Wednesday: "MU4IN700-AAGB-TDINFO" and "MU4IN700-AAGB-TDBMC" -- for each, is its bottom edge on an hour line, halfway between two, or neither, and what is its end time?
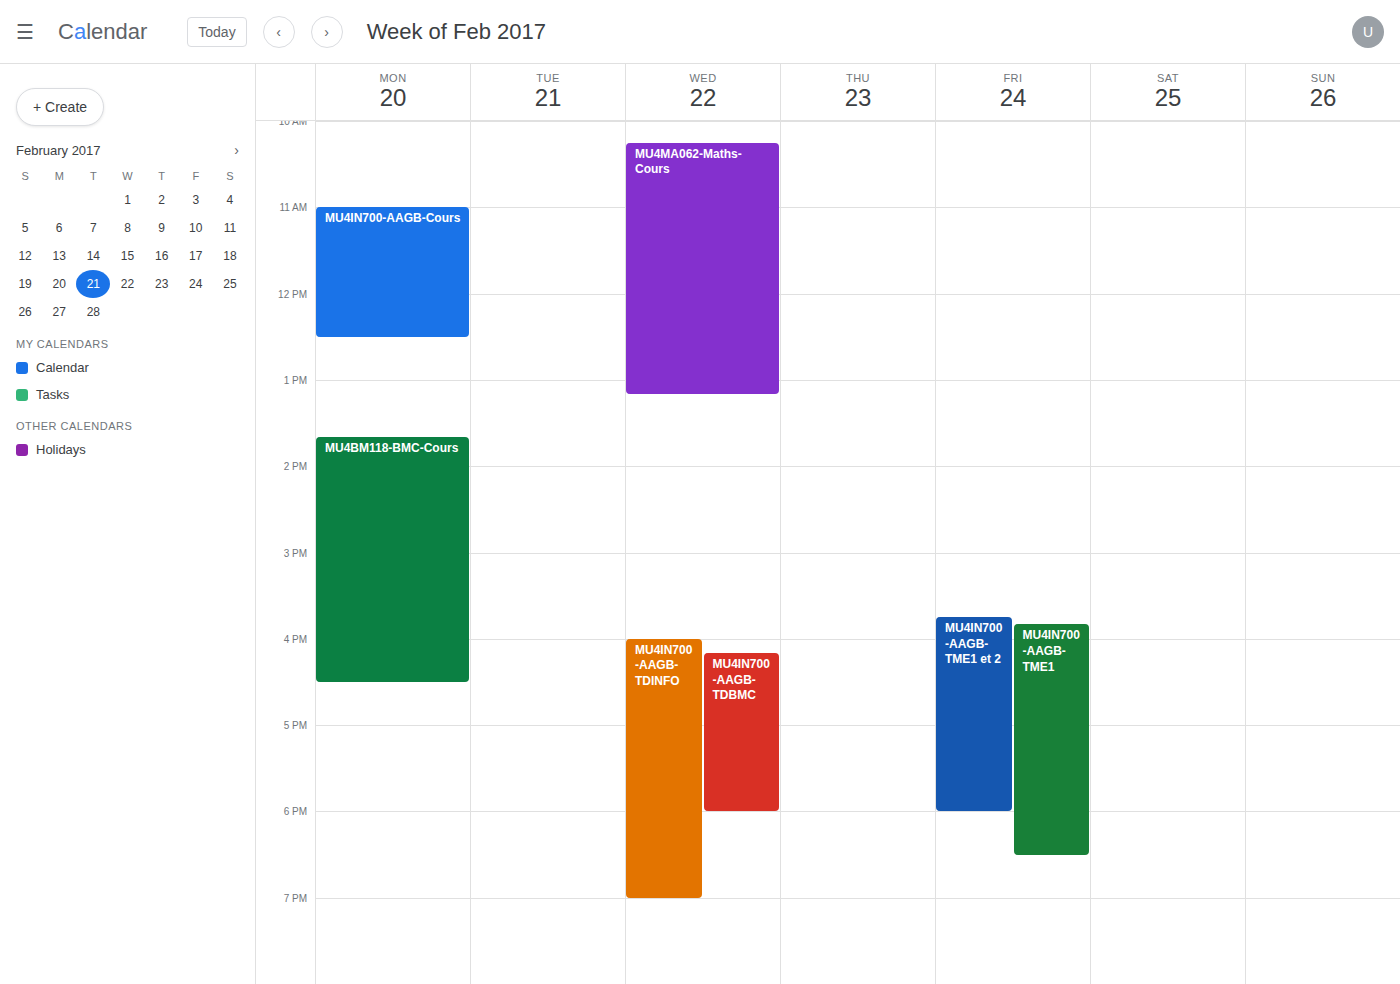
"MU4IN700-AAGB-TDINFO": 19:00, exactly on the 19:00 line. "MU4IN700-AAGB-TDBMC": 18:00, exactly on the 18:00 line.